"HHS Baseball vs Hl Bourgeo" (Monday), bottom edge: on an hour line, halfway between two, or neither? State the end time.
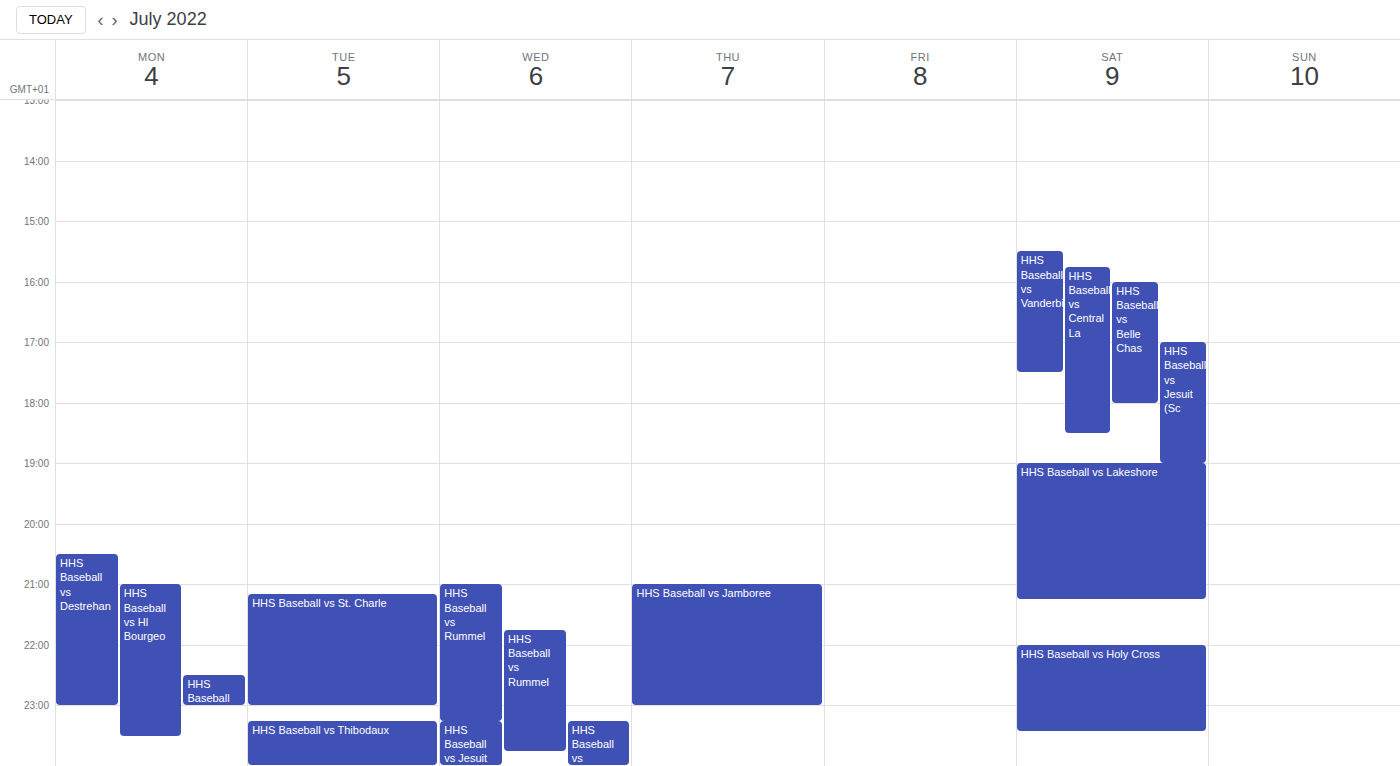
11:30 PM -- halfway between the 11 PM and 12 AM lines.